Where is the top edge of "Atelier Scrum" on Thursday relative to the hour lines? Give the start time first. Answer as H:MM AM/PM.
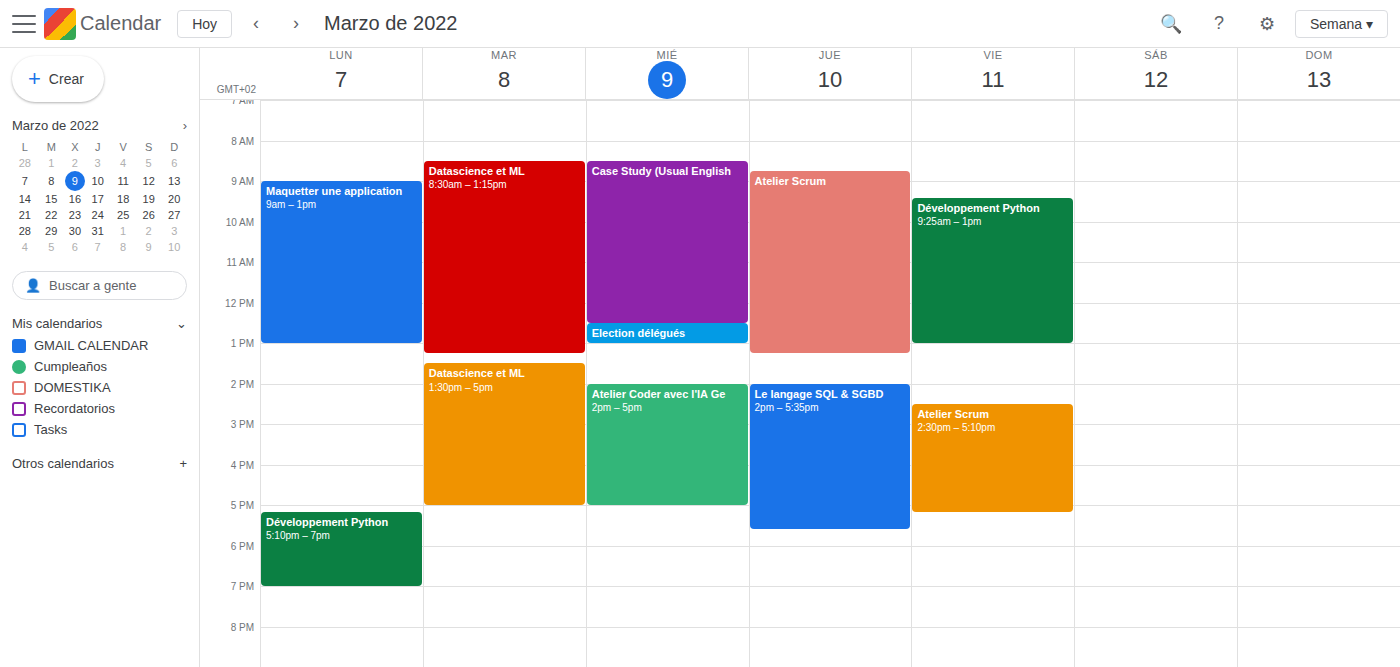
8:45 AM -- neither: three quarters of the way from the 8 AM line to the 9 AM line.